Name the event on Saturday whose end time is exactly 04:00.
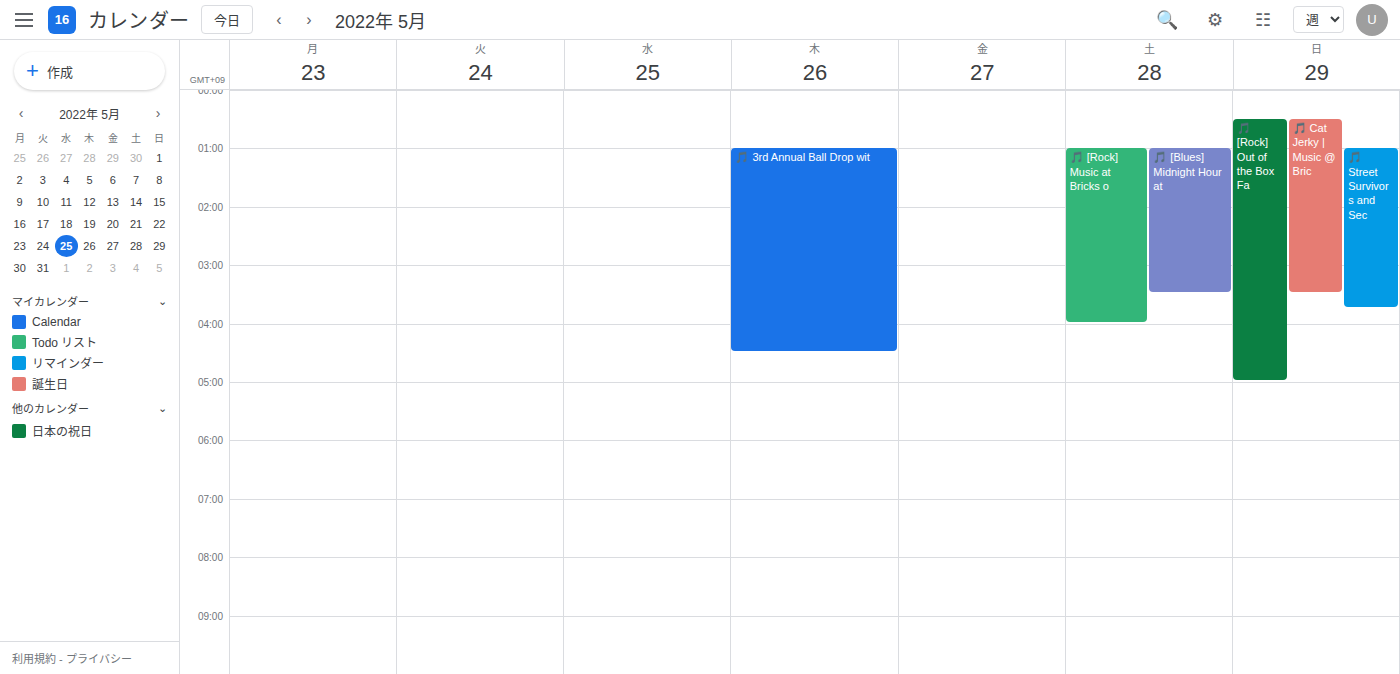
"🎵 [Rock] Music at Bricks o"